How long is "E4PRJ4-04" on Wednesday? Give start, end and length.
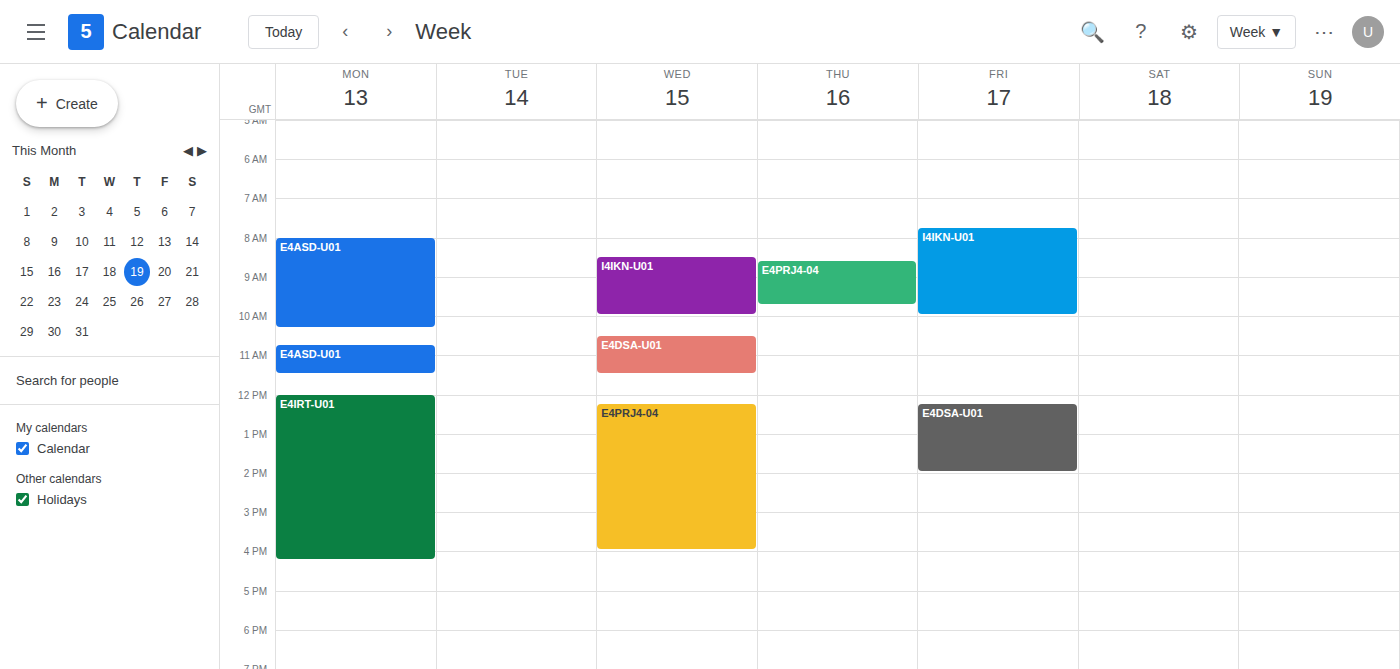
12:15 to 16:00, 3 hours 45 minutes